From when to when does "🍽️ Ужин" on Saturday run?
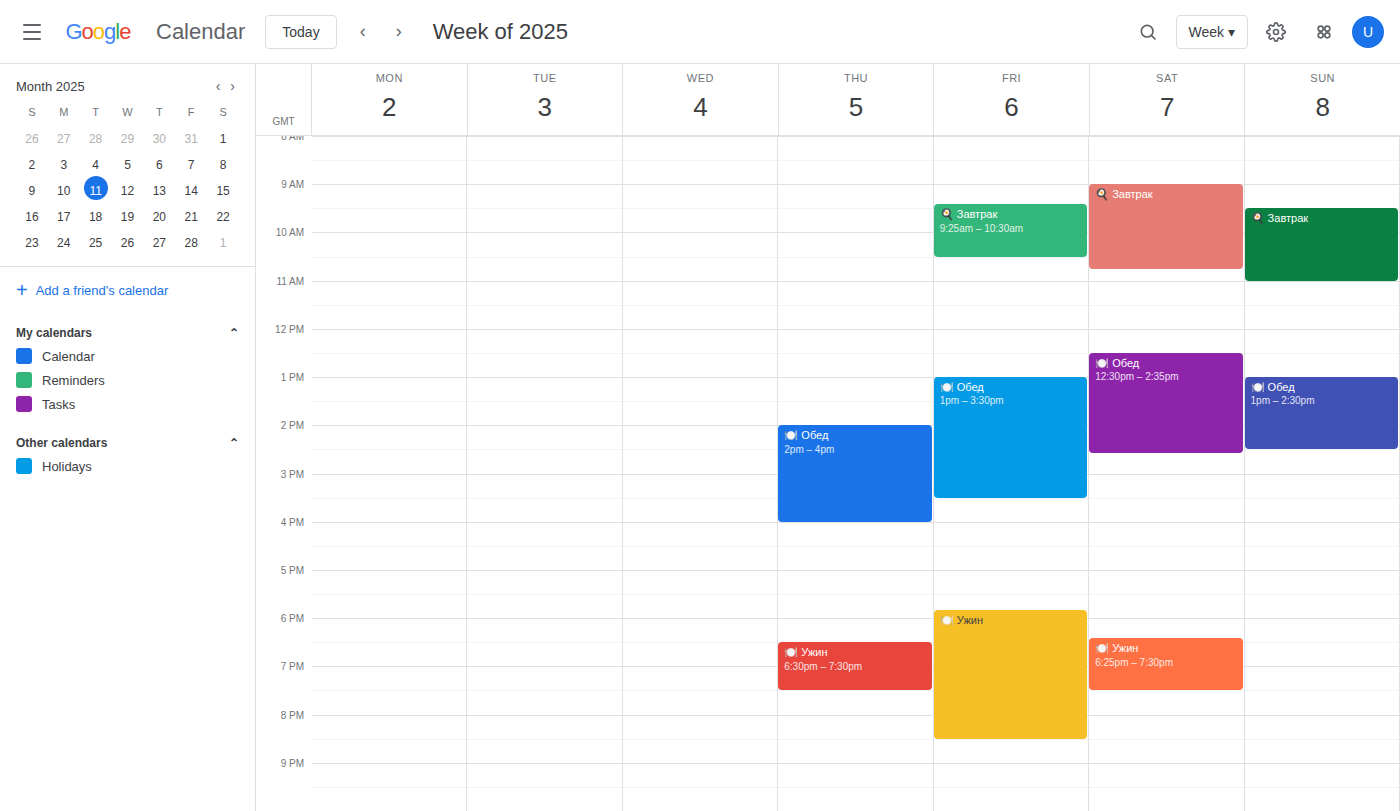
6:25 PM to 7:30 PM